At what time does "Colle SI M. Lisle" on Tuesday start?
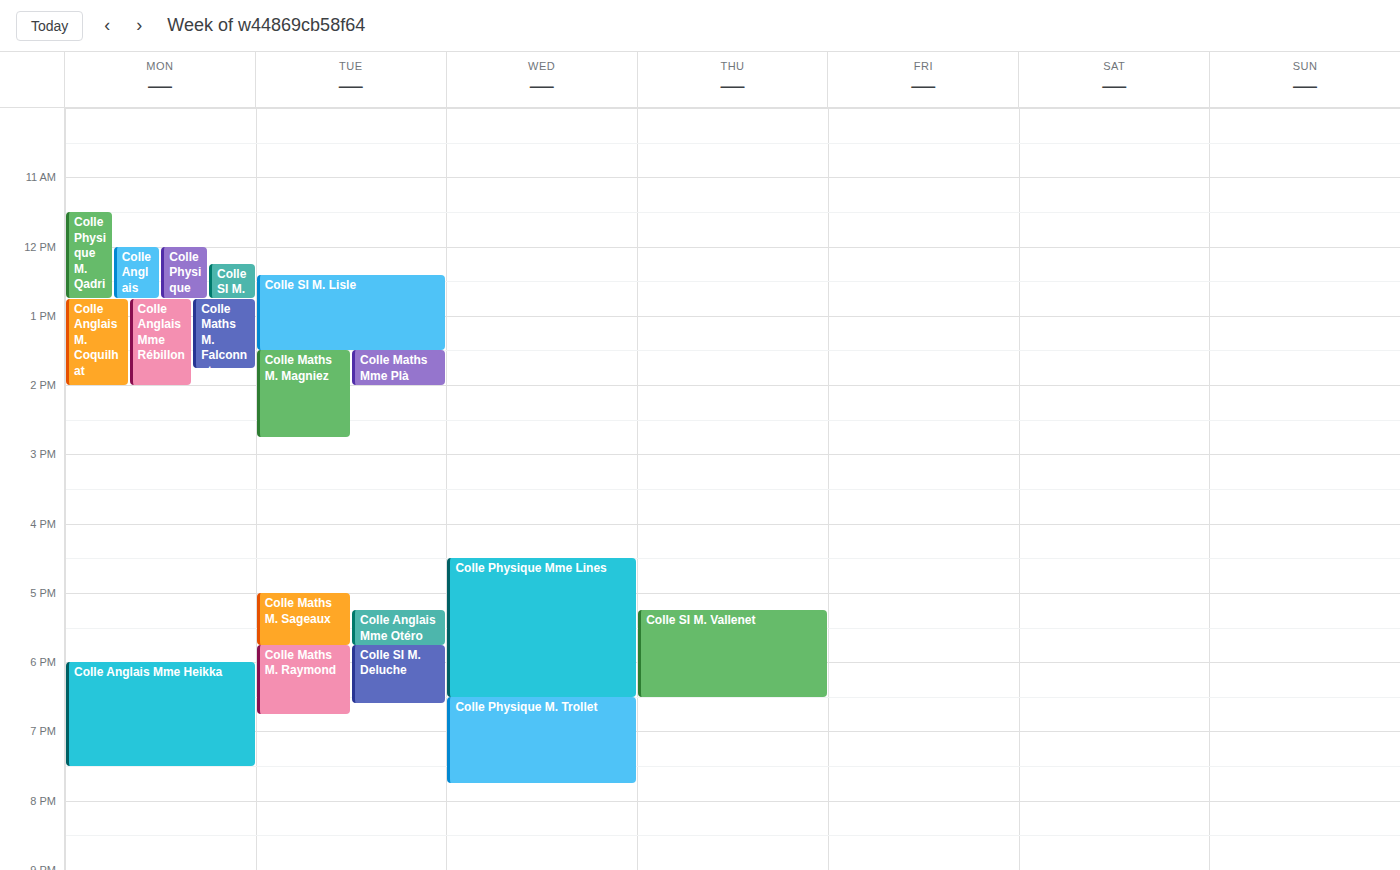
12:25 PM